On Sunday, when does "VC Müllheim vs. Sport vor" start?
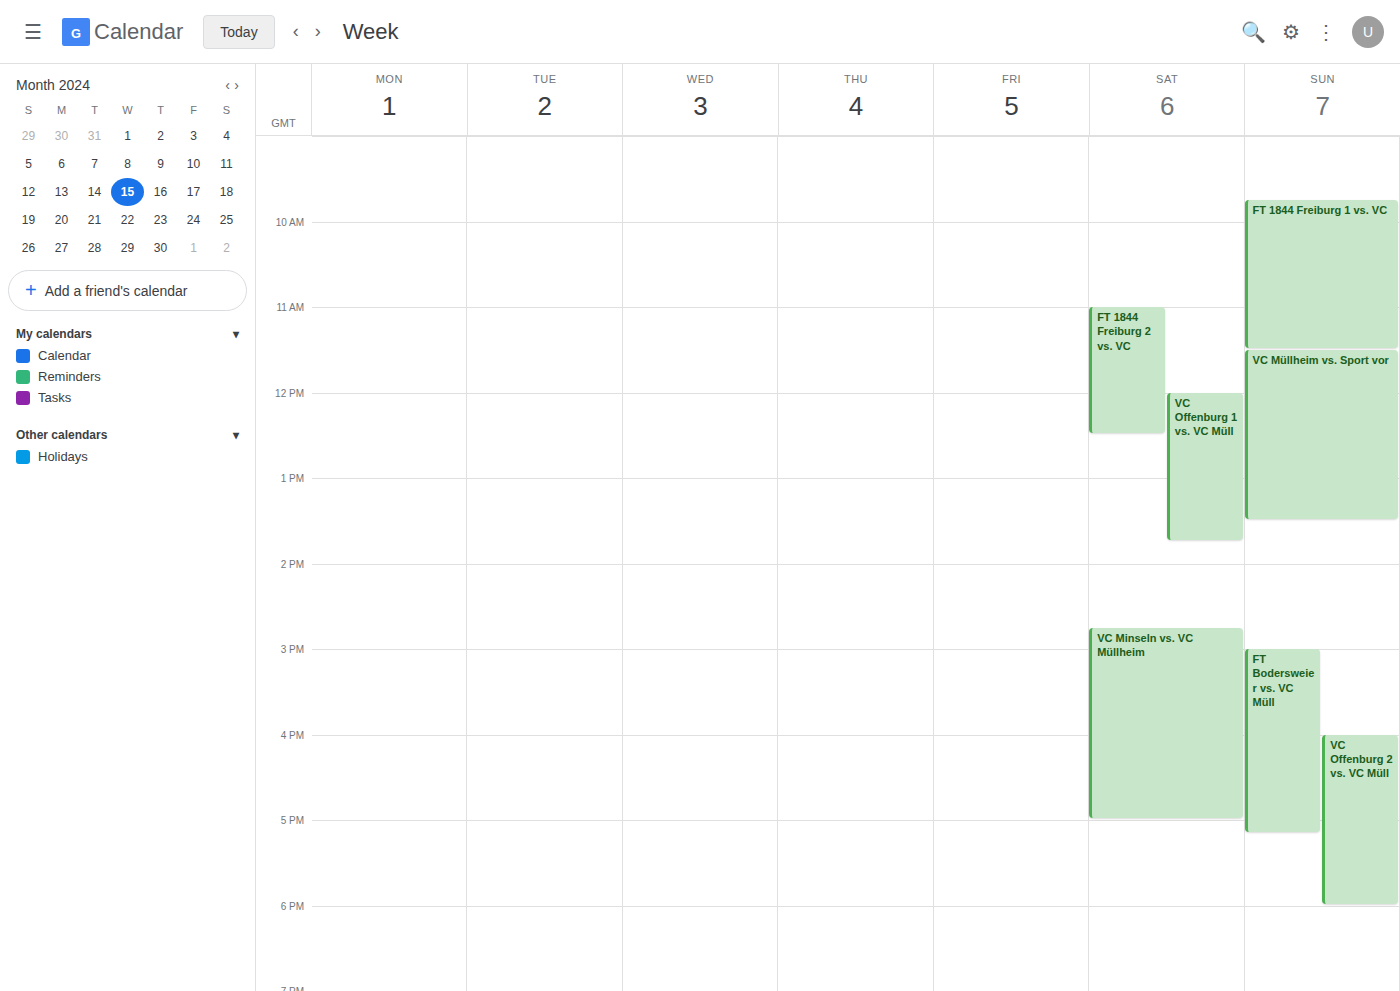
11:30 AM